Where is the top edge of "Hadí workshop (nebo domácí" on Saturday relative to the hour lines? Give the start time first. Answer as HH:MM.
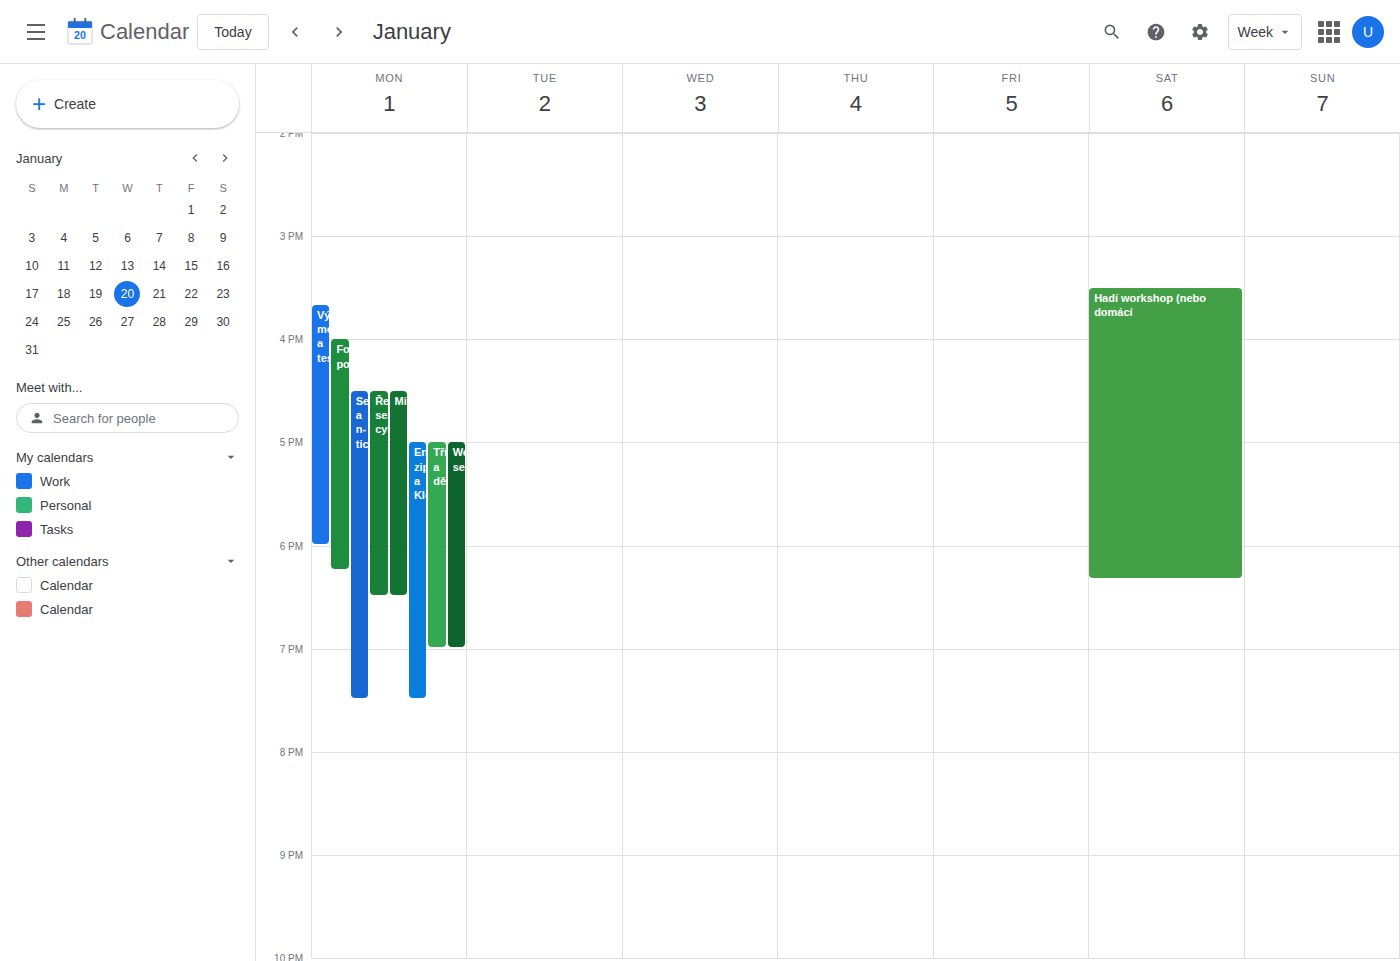
15:30 -- halfway between the 15:00 and 16:00 lines.